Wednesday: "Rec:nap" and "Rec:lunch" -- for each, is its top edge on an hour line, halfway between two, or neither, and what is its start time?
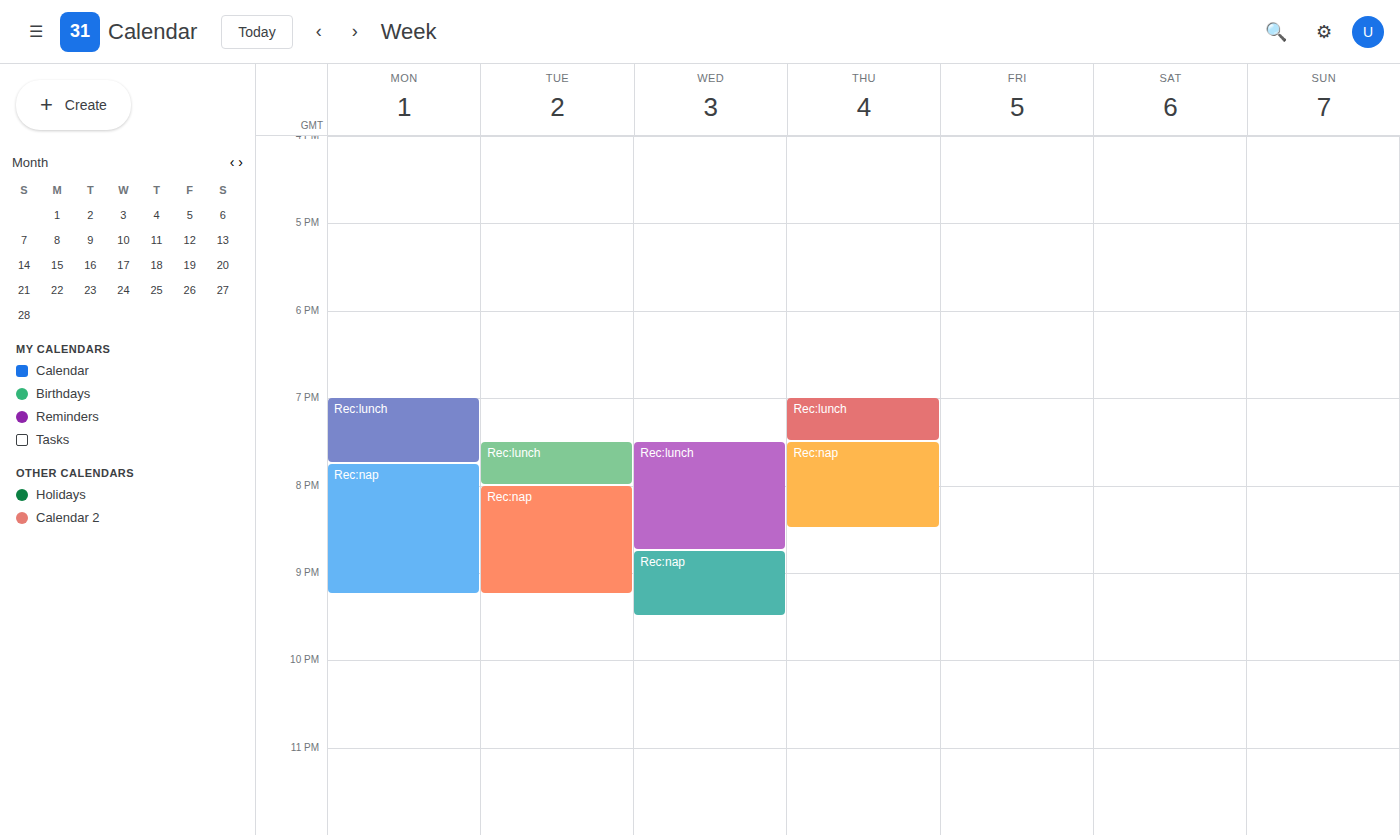
"Rec:nap": 8:45 PM, neither: three quarters of the way from the 8 PM line to the 9 PM line. "Rec:lunch": 7:30 PM, halfway between the 7 PM and 8 PM lines.